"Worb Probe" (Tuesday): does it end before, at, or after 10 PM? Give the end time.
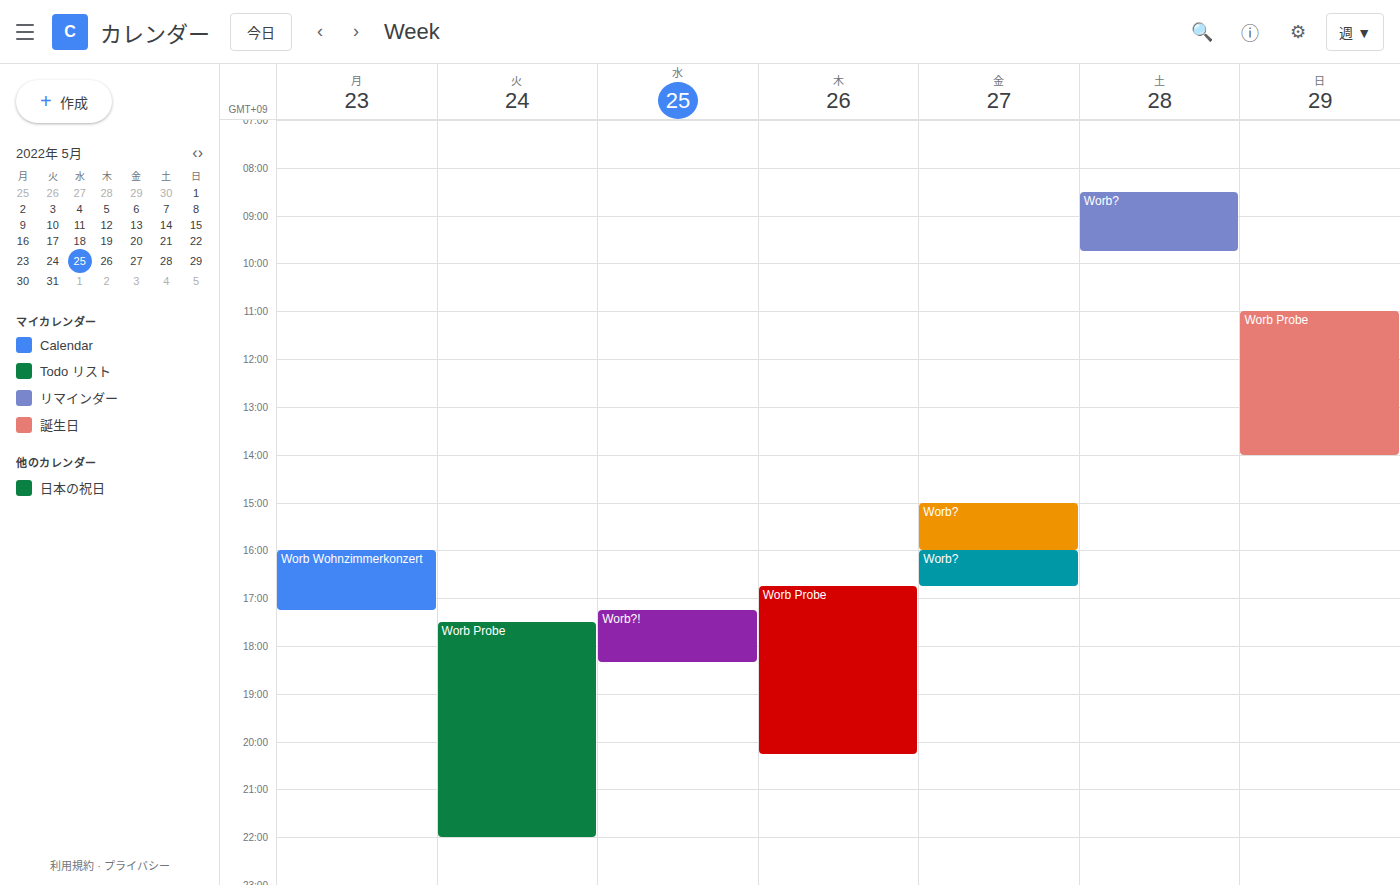
10:00 PM -- exactly at 10 PM, on the 10 PM line.